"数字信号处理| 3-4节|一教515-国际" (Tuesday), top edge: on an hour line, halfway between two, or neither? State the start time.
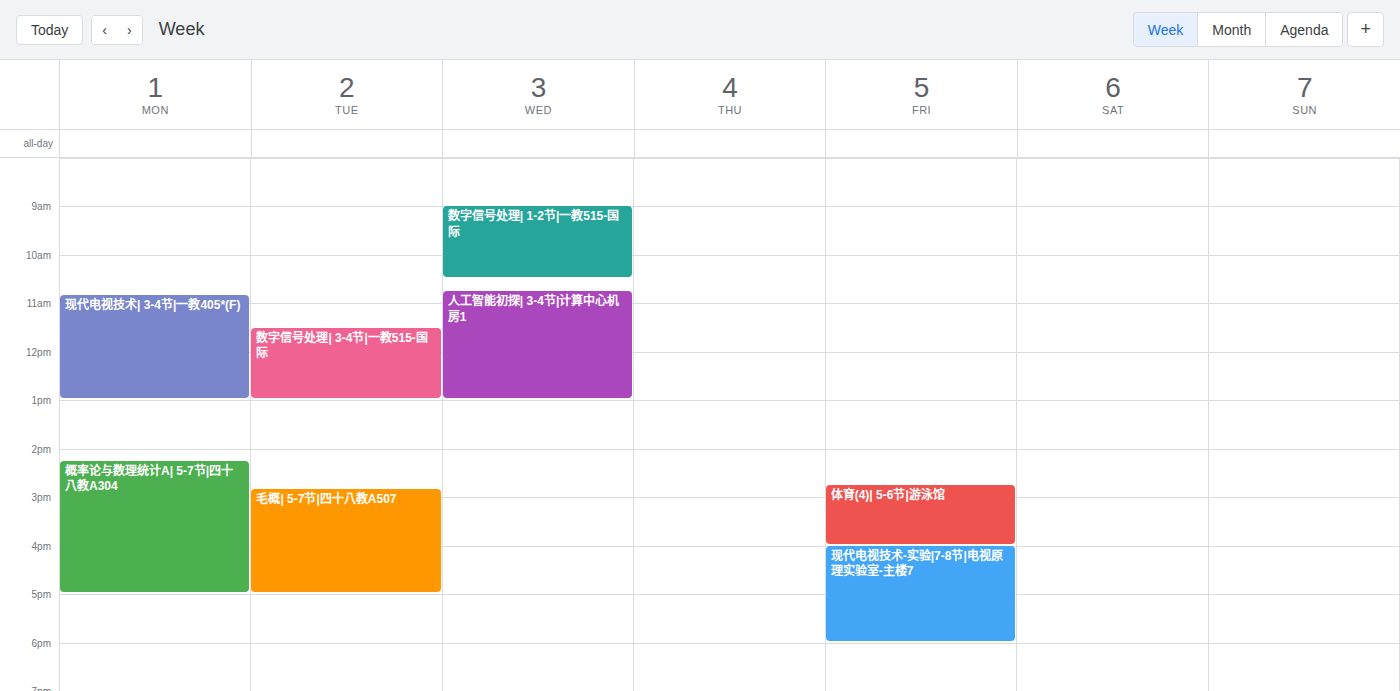
11:30 AM -- halfway between the 11 AM and 12 PM lines.